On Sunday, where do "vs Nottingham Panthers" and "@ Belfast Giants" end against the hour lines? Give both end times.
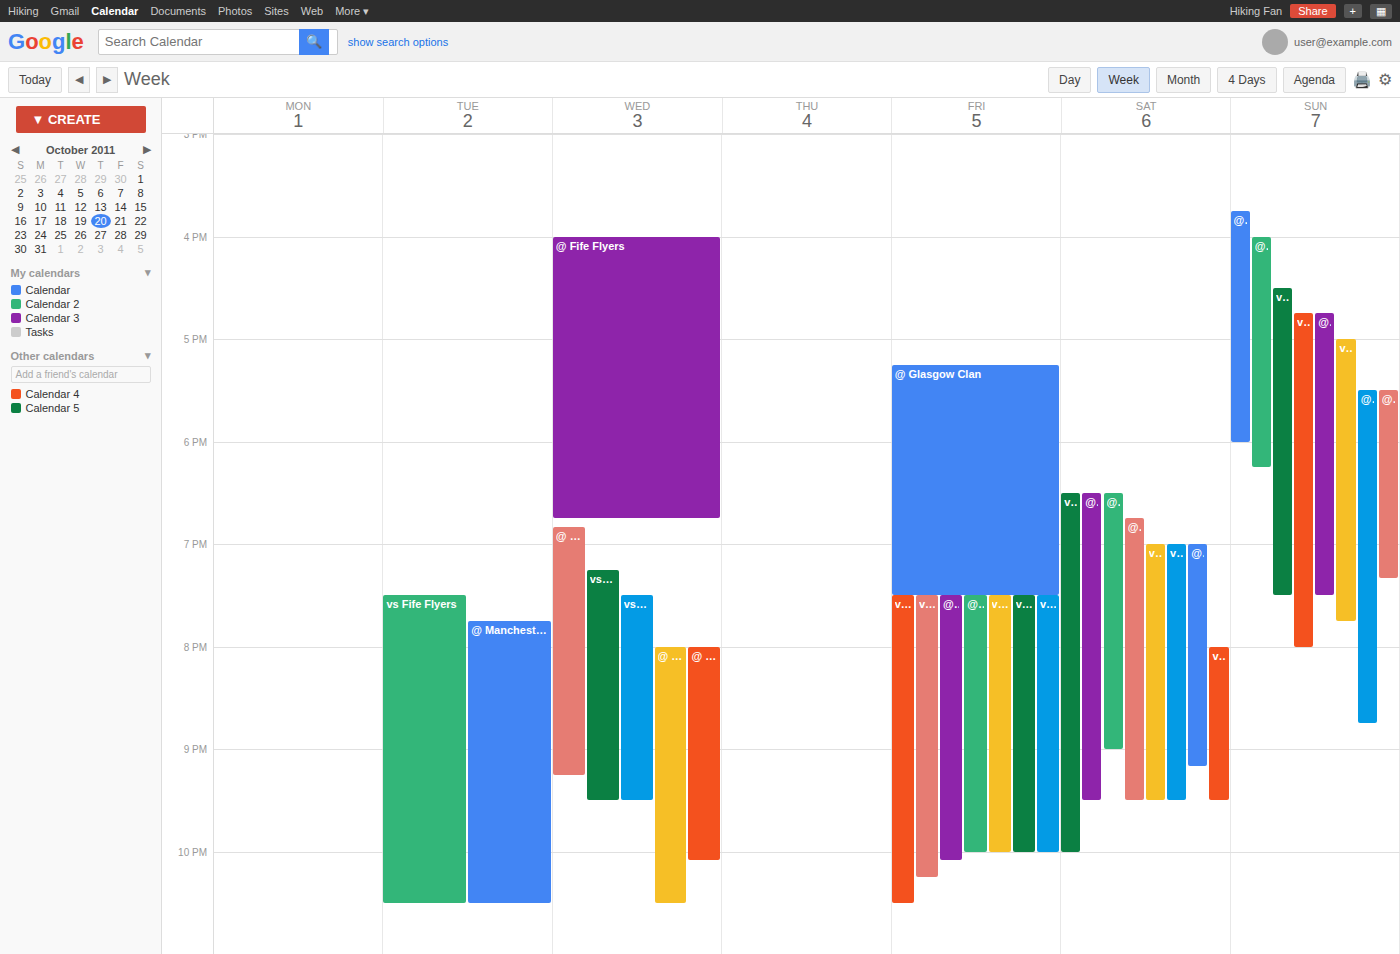
"vs Nottingham Panthers": 7:30 PM, halfway between the 7 PM and 8 PM lines. "@ Belfast Giants": 6:00 PM, exactly on the 6 PM line.